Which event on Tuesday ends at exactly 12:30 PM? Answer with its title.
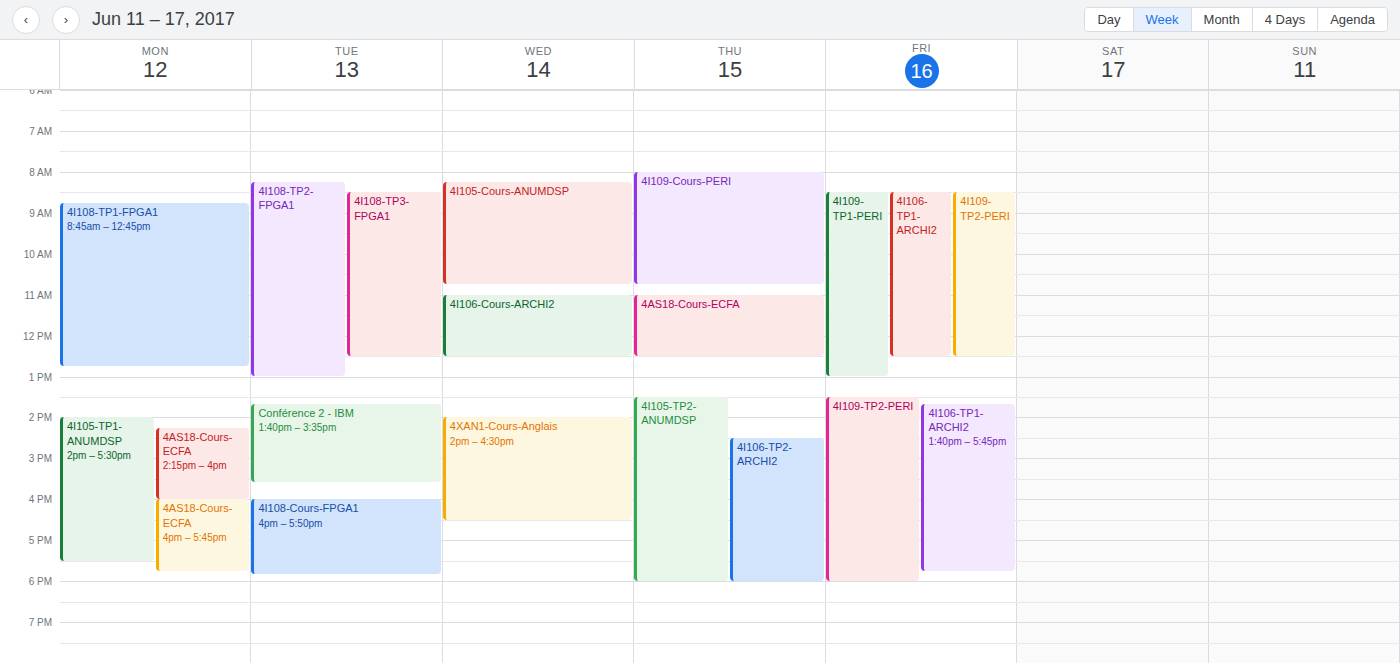
"4I108-TP3-FPGA1"